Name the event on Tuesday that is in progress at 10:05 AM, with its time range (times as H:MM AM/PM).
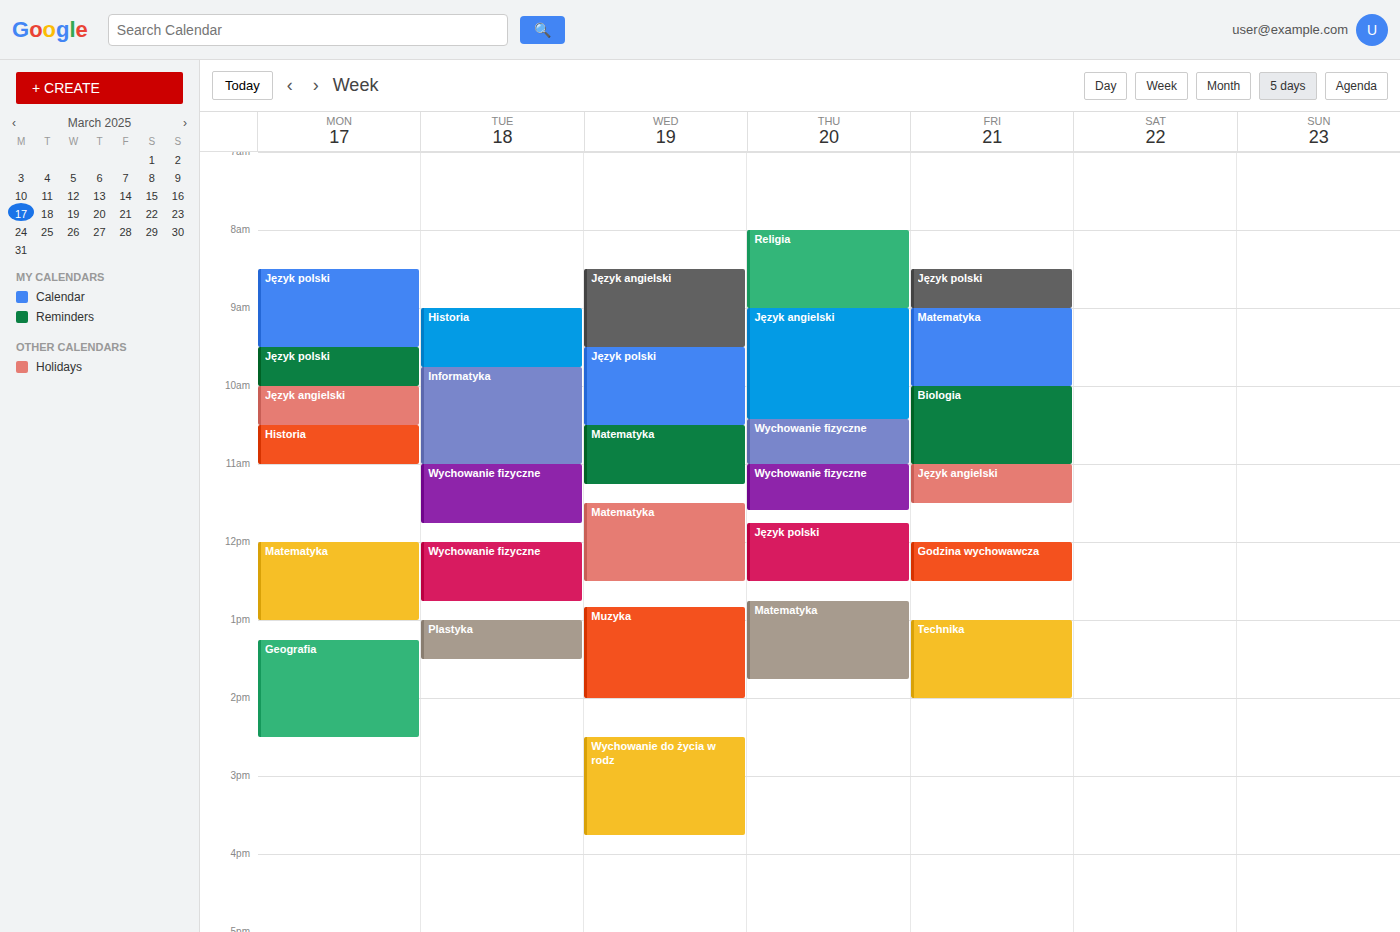
"Informatyka", 9:45 AM to 11:00 AM